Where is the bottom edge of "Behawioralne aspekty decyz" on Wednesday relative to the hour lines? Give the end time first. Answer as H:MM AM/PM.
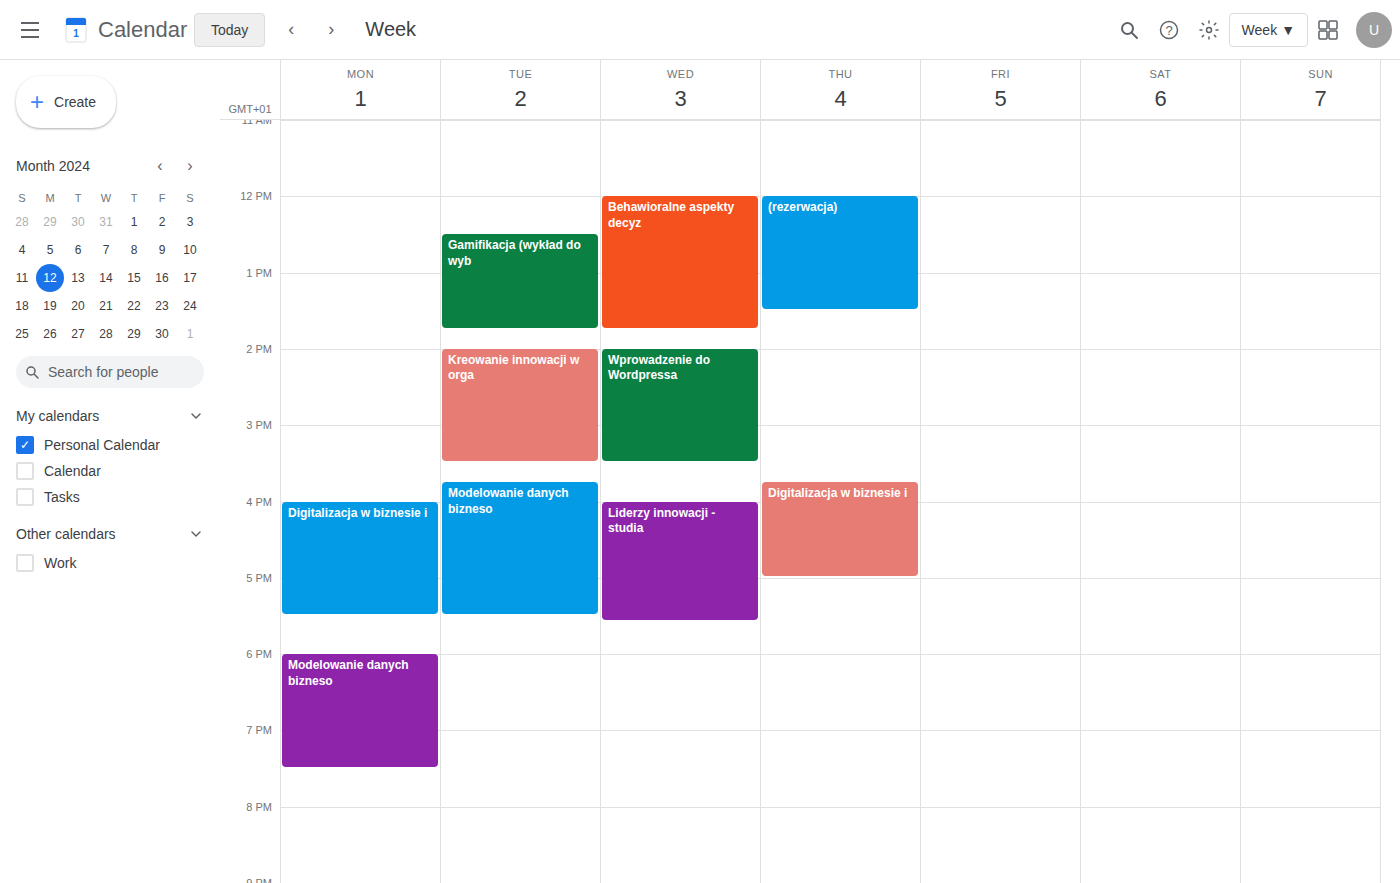
1:45 PM -- neither: three quarters of the way from the 1 PM line to the 2 PM line.